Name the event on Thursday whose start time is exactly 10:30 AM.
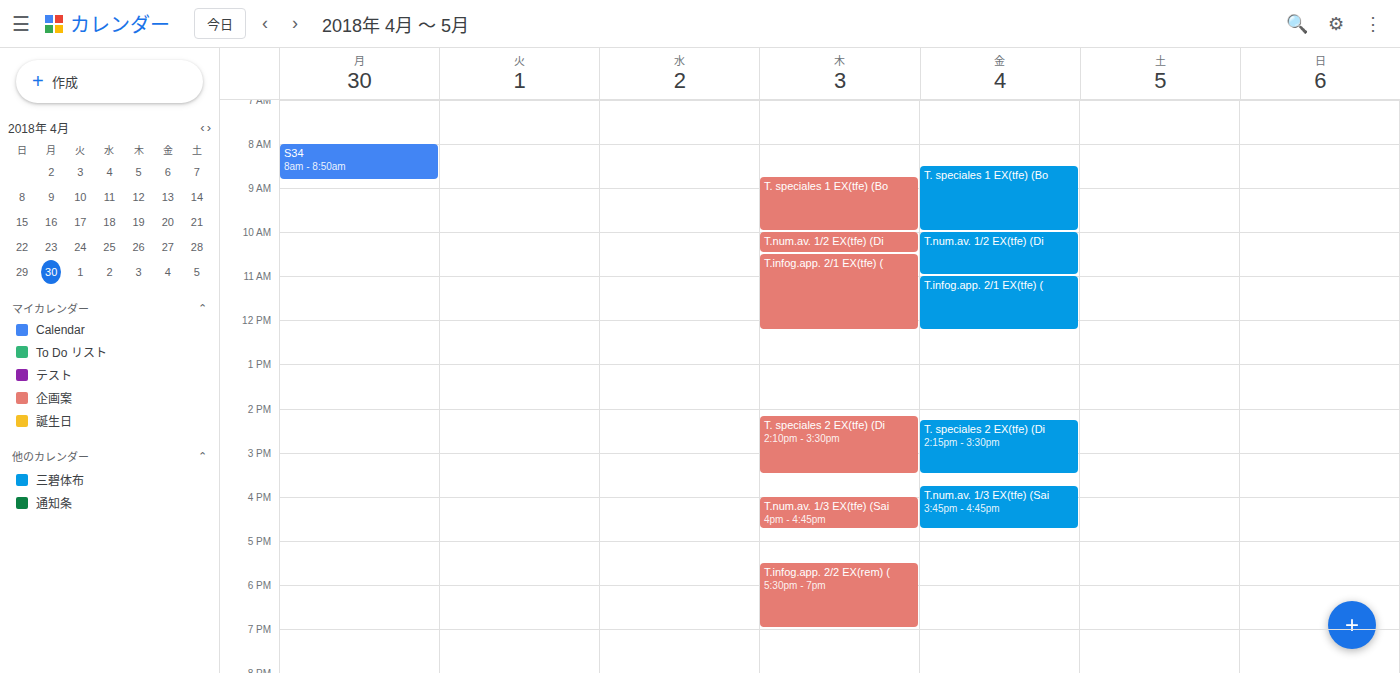
"T.infog.app. 2/1 EX(tfe) ("